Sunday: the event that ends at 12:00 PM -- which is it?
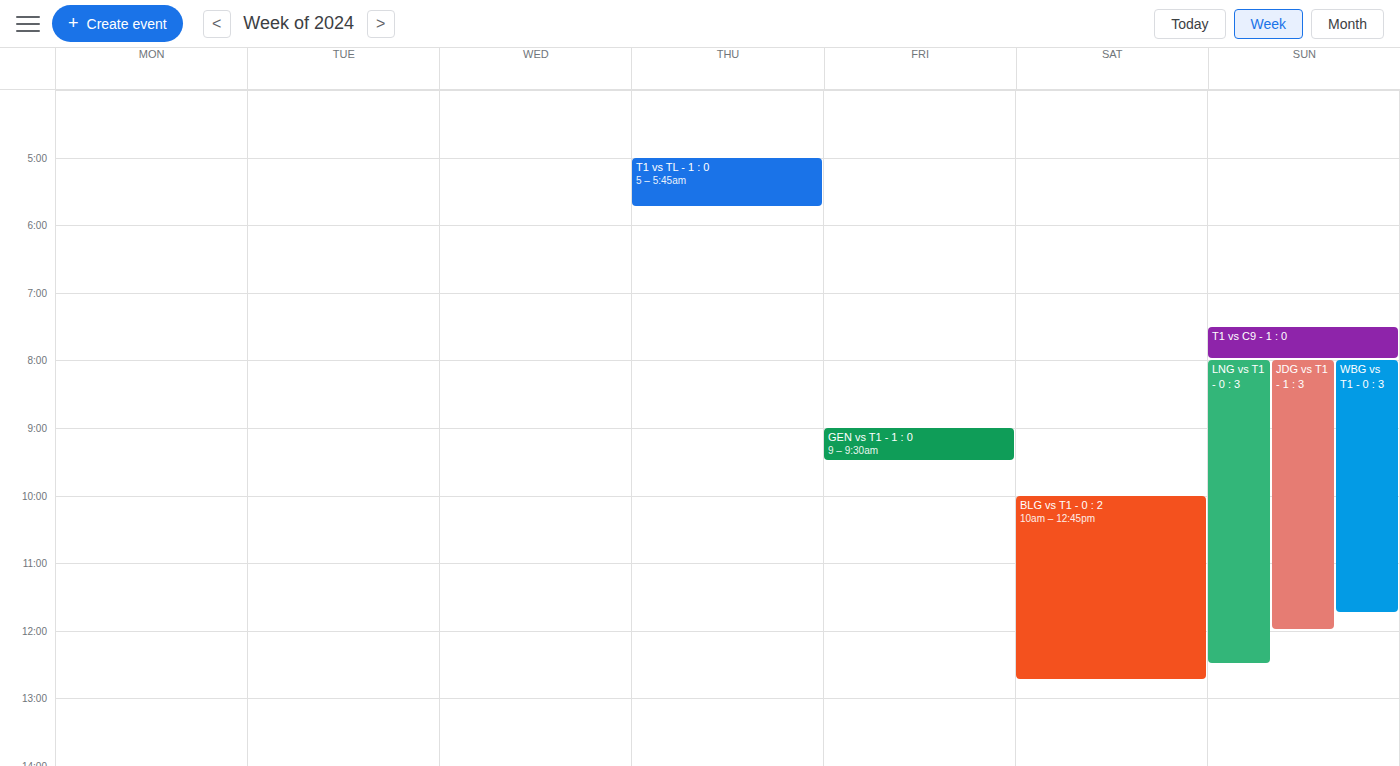
"JDG vs T1 - 1 : 3"